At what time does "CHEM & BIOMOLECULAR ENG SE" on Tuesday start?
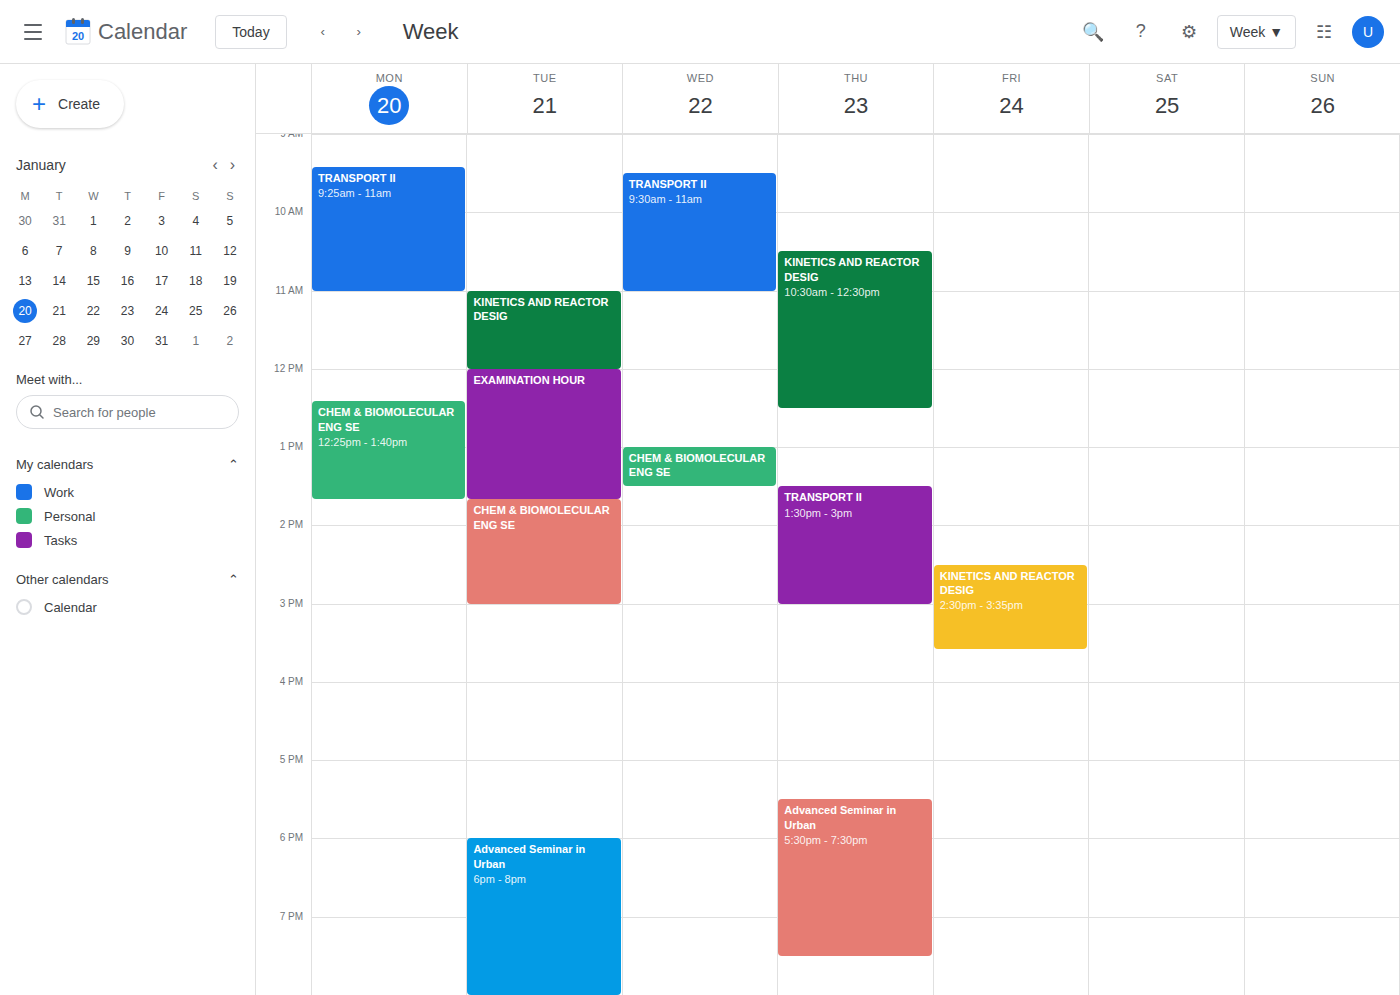
1:40 PM